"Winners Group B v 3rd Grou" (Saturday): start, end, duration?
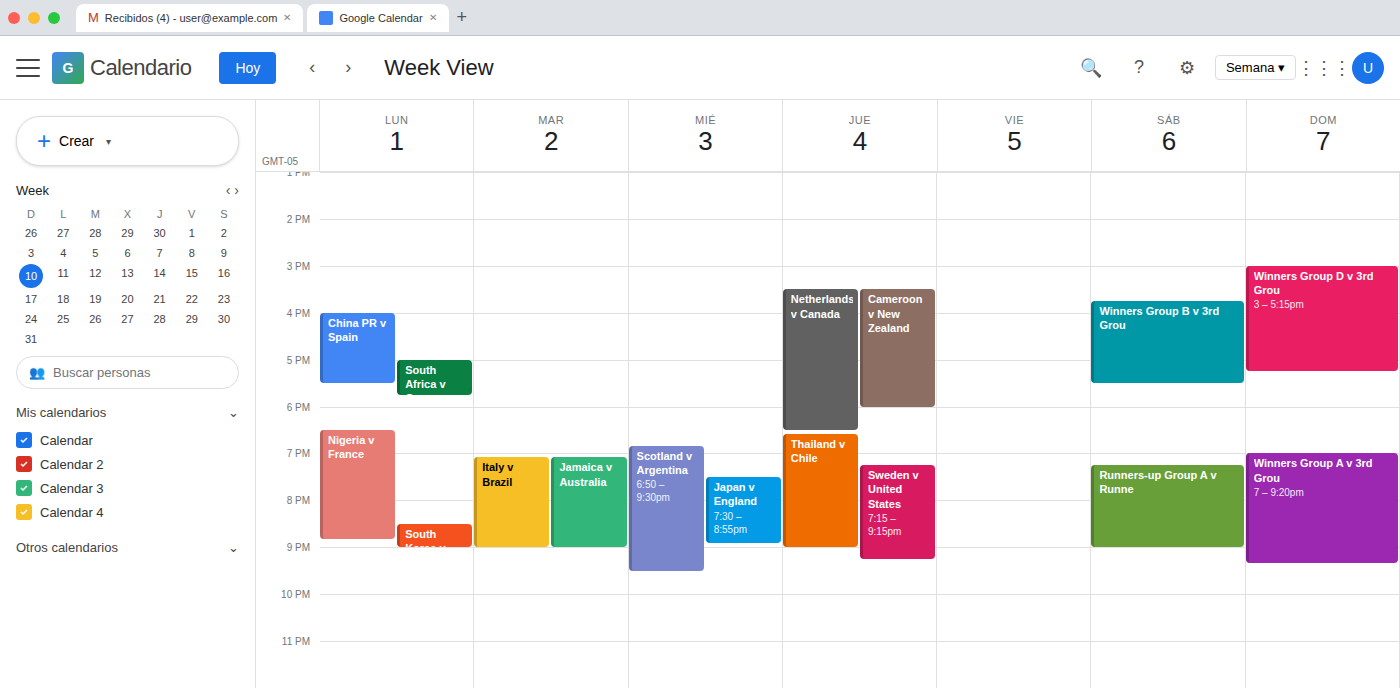
3:45 PM to 5:30 PM, 1 hour 45 minutes